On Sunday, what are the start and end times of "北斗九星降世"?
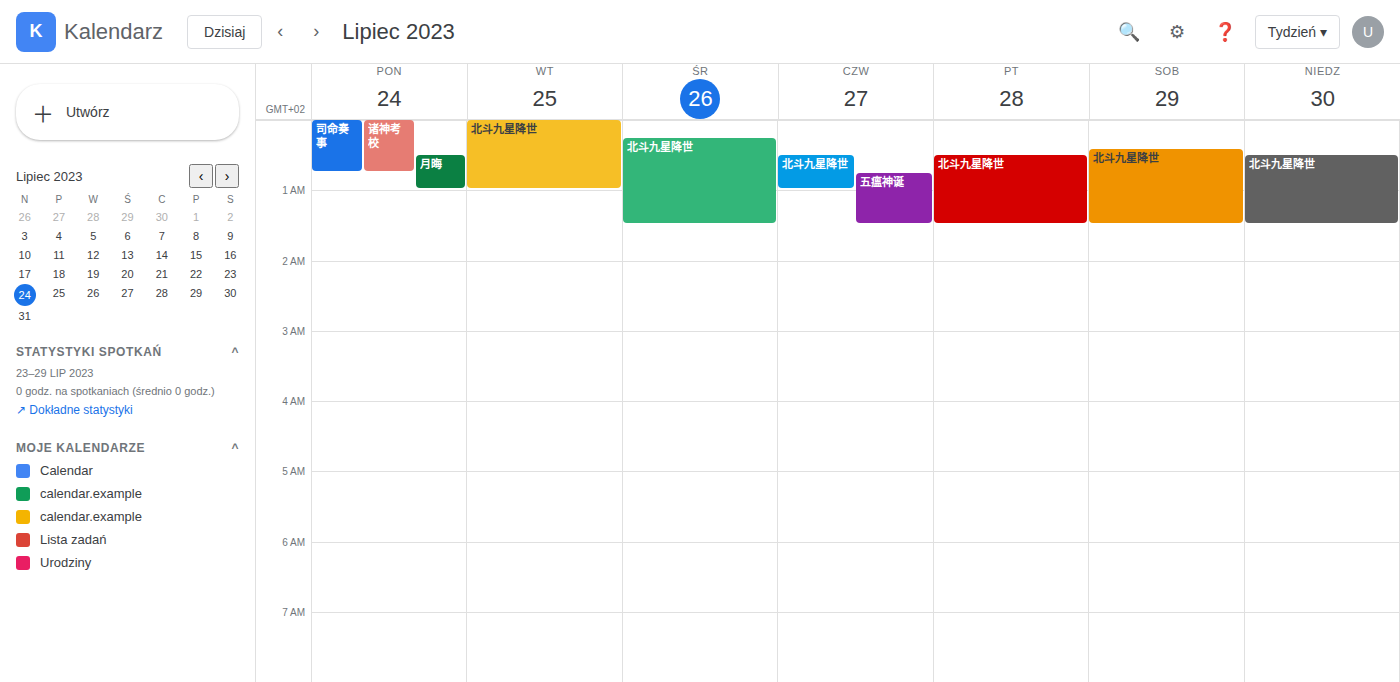
12:30 AM to 1:30 AM